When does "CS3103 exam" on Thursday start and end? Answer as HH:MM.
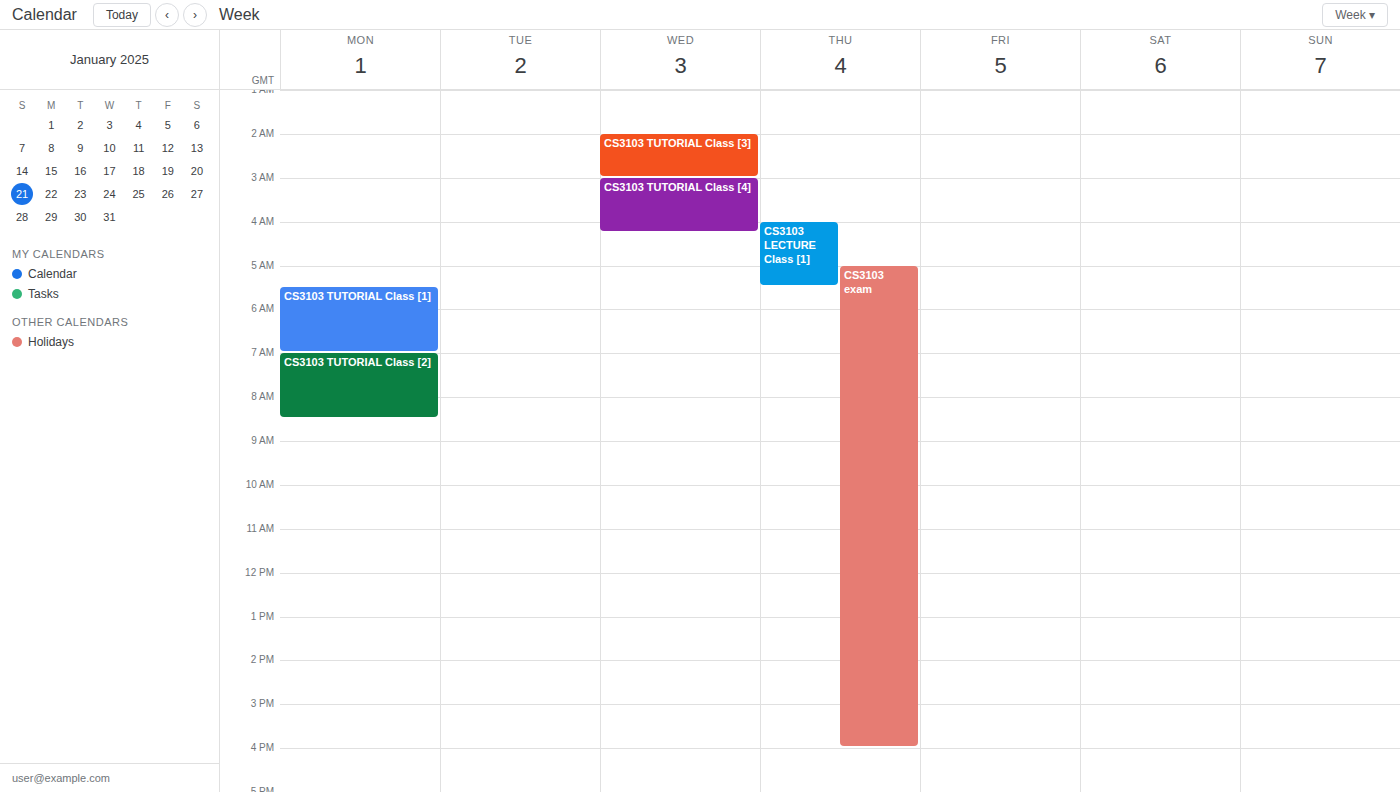
05:00 to 16:00